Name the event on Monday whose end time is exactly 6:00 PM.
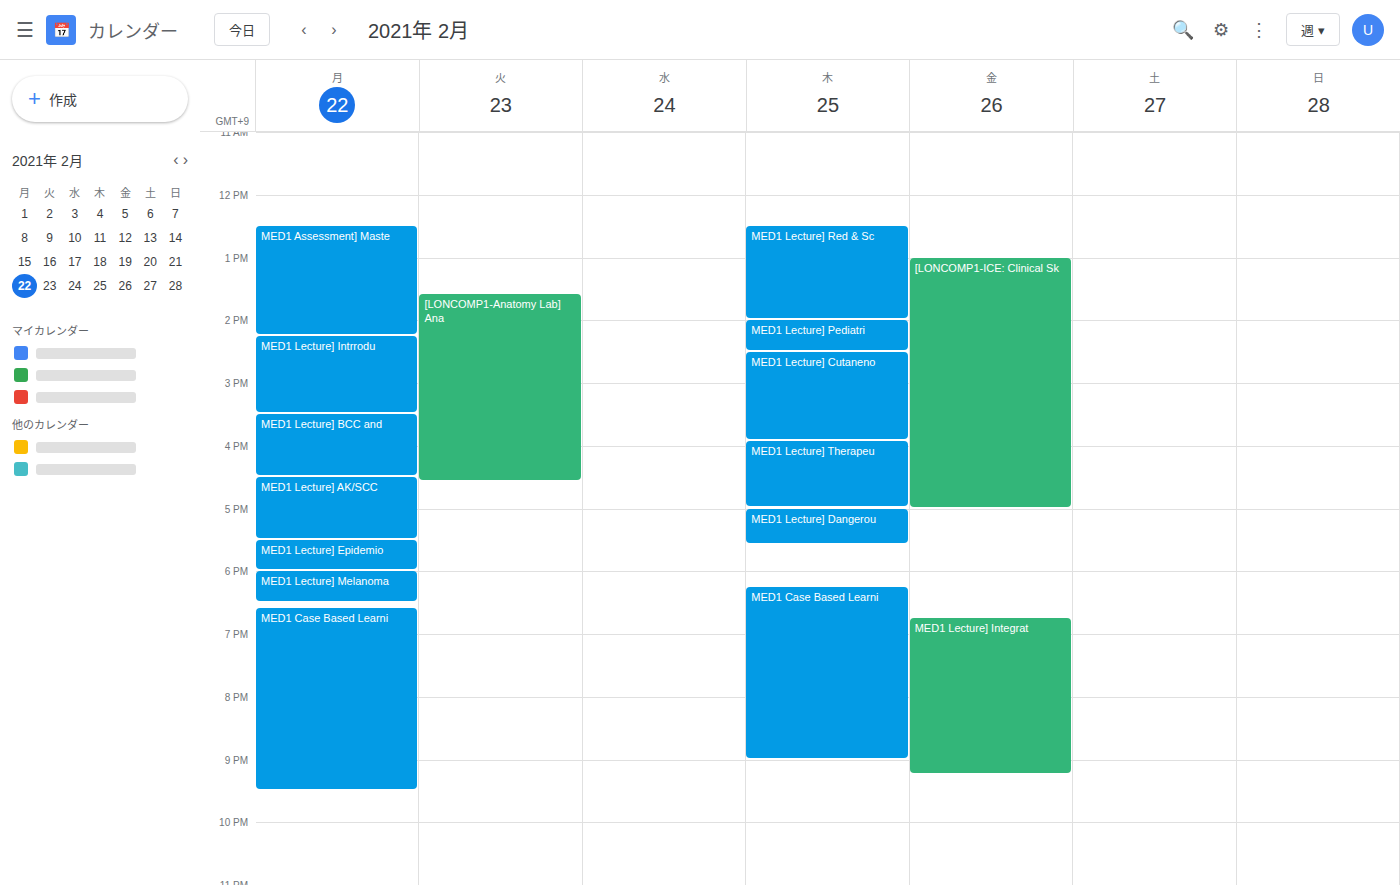
"MED1 Lecture] Epidemio"